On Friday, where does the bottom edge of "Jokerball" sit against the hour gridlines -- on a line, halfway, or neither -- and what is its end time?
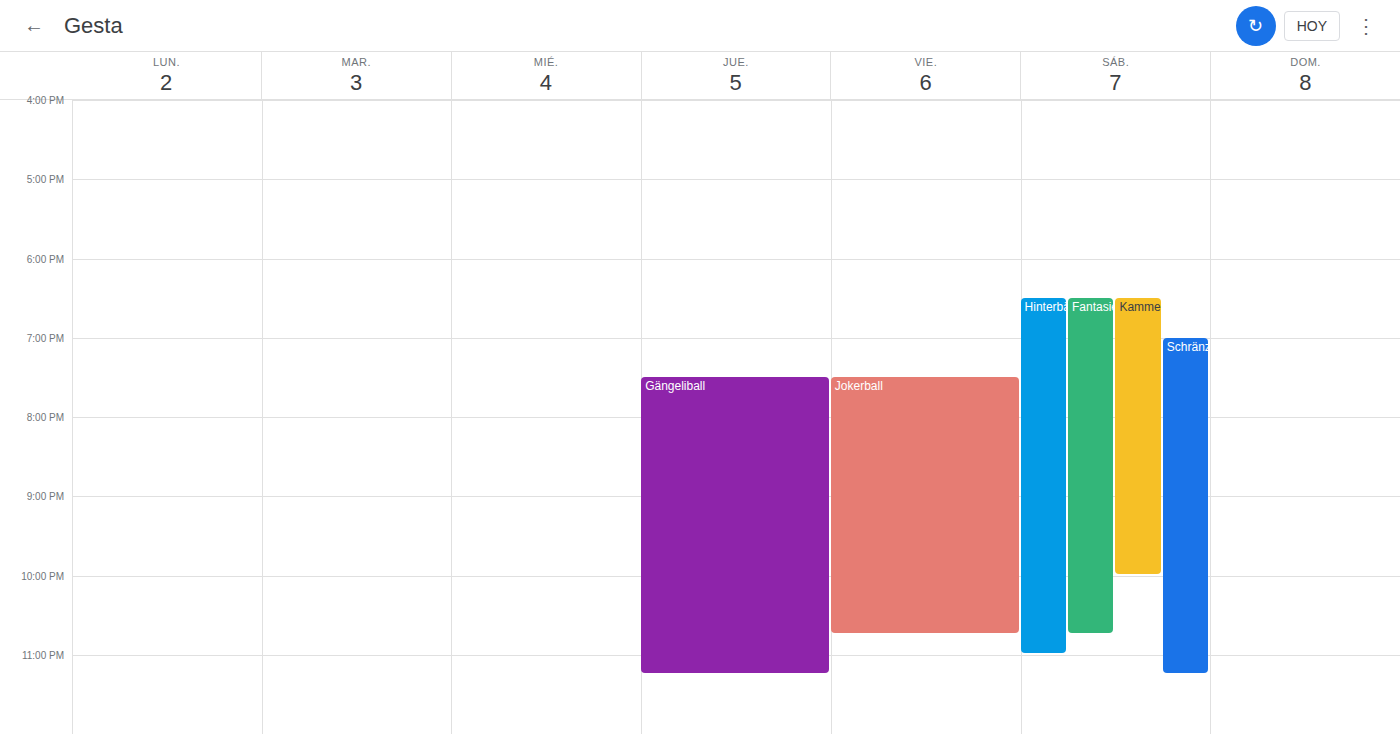
10:45 PM -- neither: three quarters of the way from the 10 PM line to the 11 PM line.